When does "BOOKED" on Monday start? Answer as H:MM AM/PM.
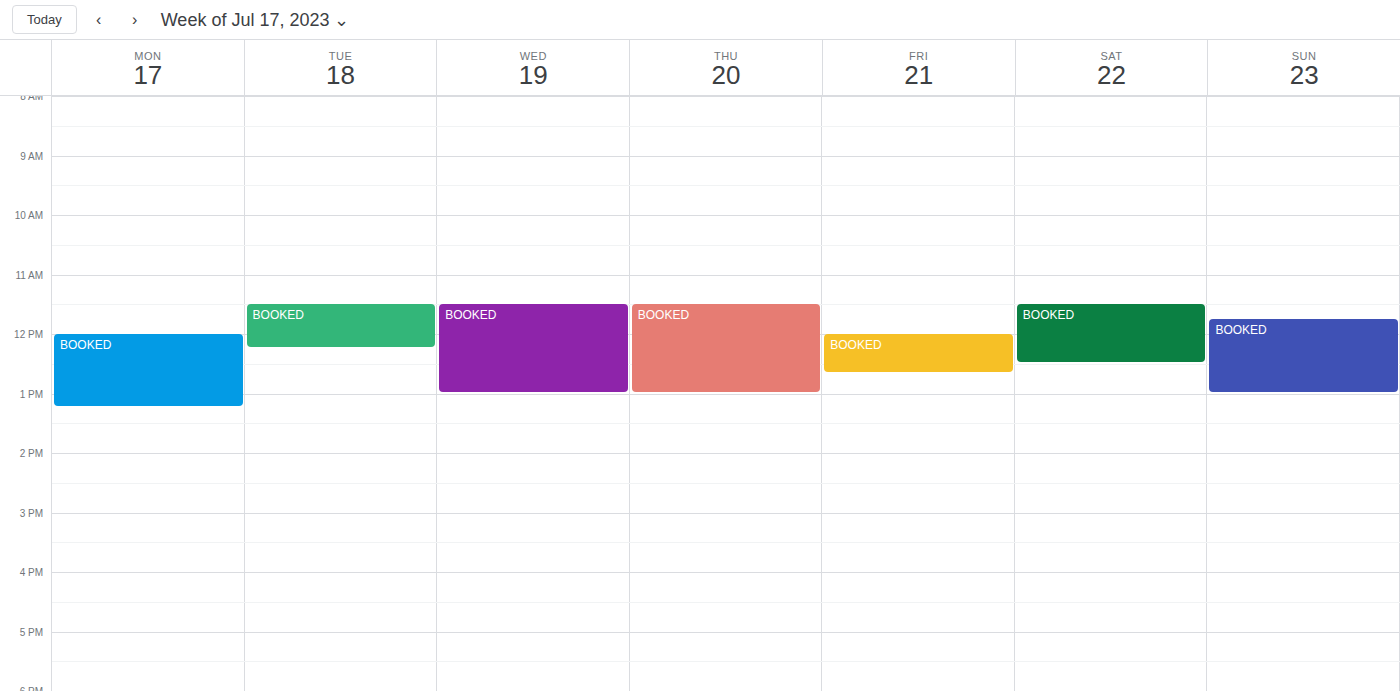
12:00 PM